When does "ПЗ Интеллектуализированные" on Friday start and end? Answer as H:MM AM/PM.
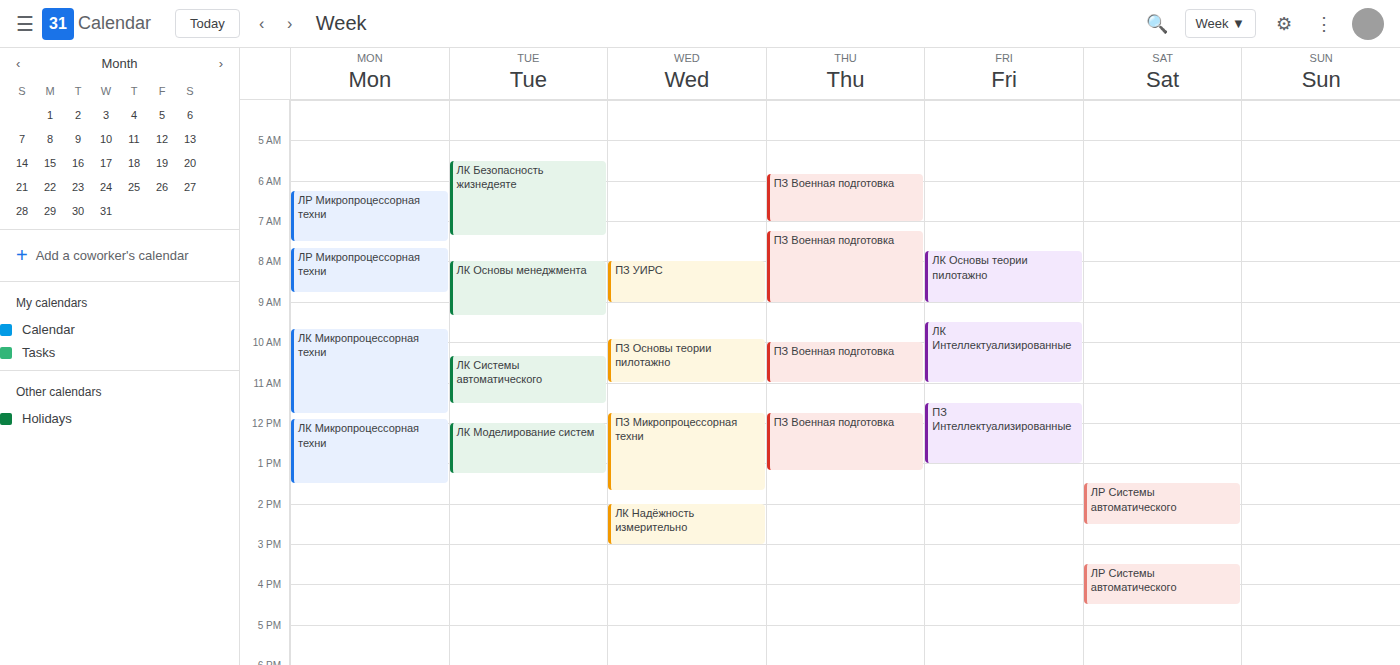
11:30 AM to 1:00 PM